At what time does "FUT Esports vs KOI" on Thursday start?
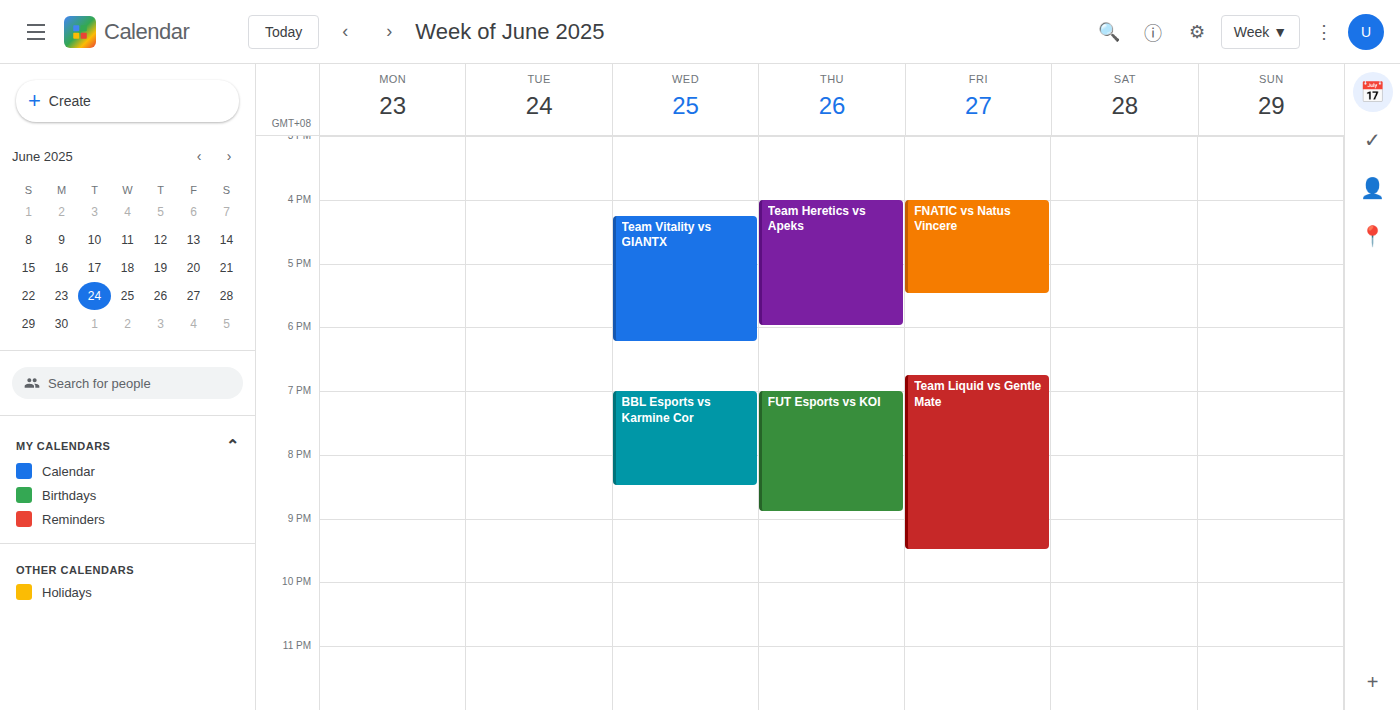
7:00 PM